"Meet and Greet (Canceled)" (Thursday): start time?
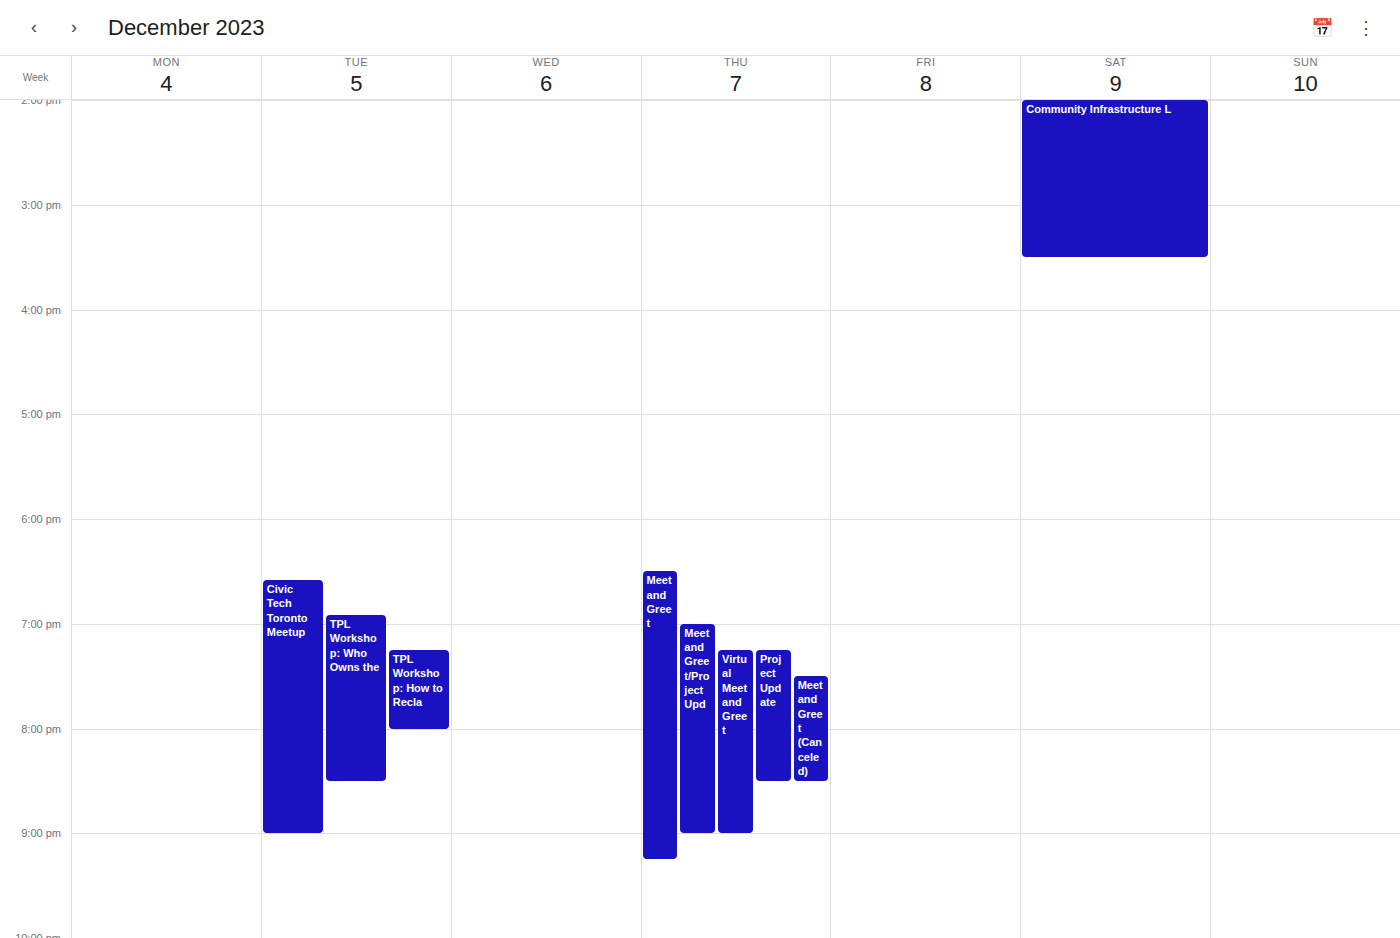
7:30 PM